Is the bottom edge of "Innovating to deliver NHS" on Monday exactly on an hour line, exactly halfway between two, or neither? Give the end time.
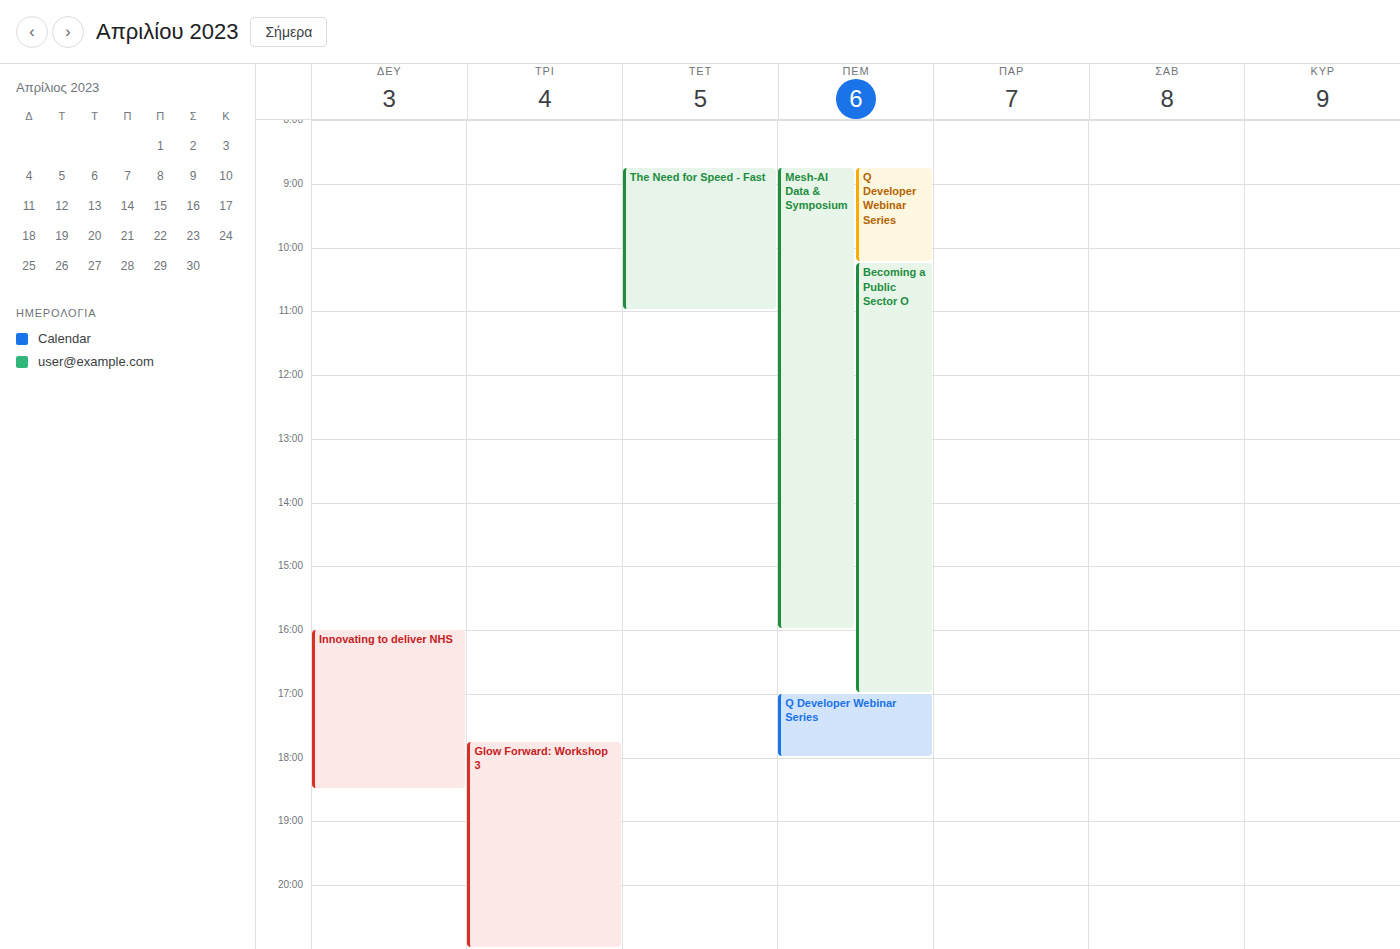
6:30 PM -- halfway between the 6 PM and 7 PM lines.